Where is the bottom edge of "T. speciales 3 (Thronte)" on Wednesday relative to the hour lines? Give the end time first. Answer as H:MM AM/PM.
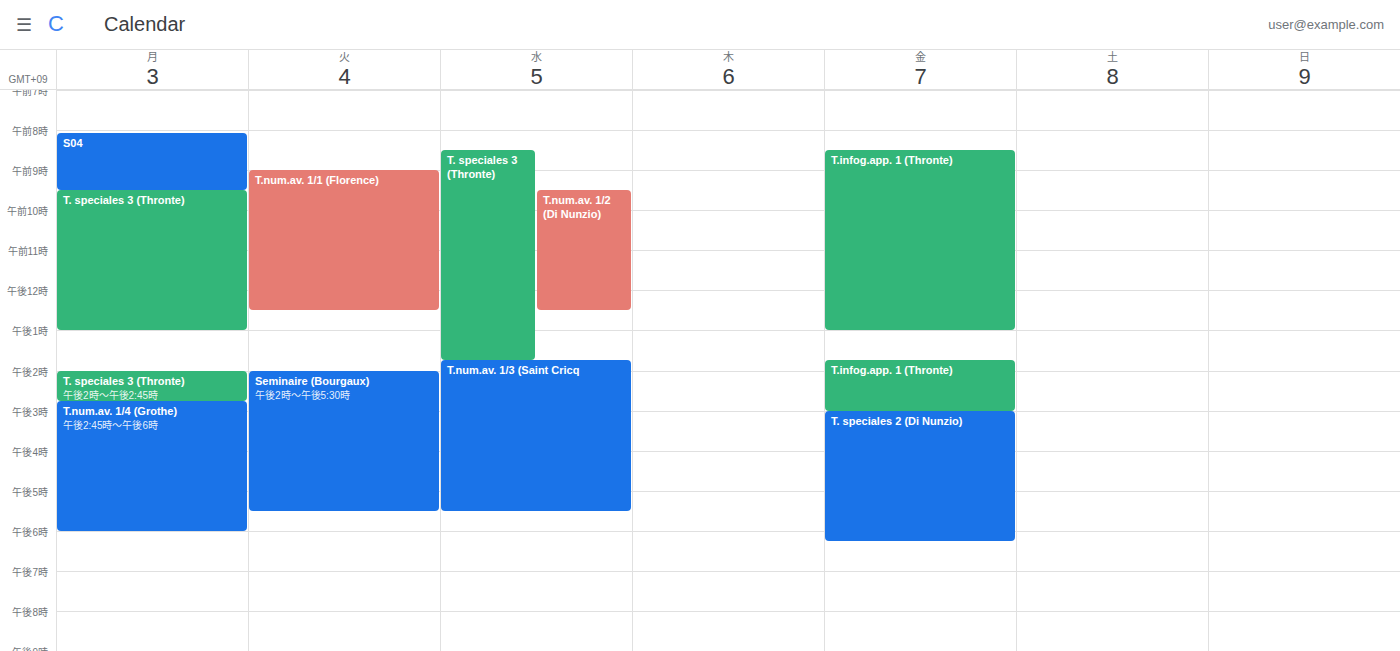
1:45 PM -- neither: three quarters of the way from the 1 PM line to the 2 PM line.